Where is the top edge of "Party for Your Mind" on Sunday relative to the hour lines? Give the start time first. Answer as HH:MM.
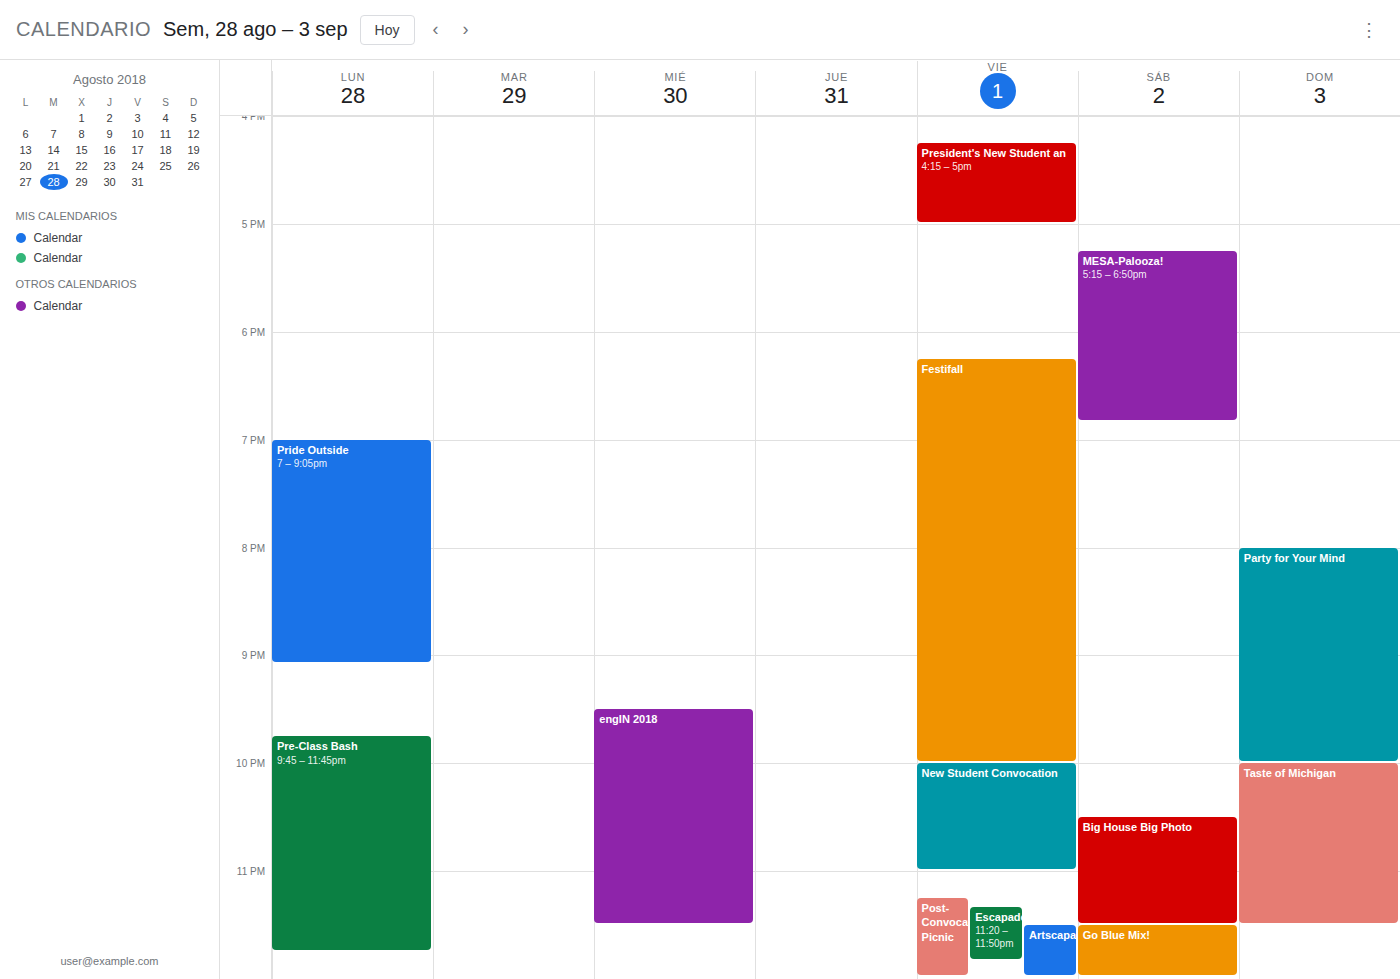
20:00 -- exactly on the 20:00 line.